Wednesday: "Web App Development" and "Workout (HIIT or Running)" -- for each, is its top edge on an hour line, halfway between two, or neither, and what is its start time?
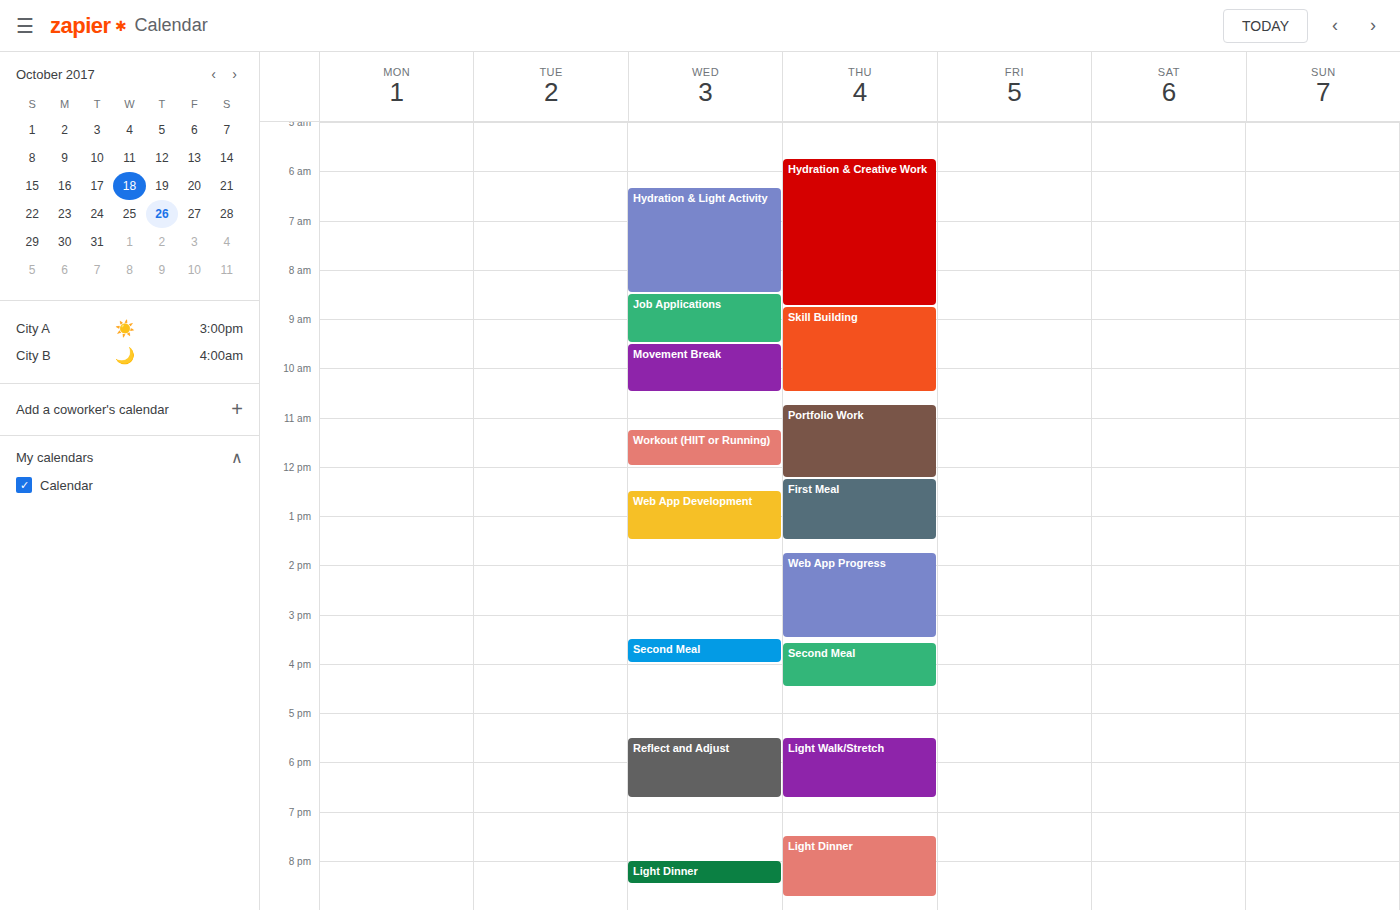
"Web App Development": 12:30, halfway between the 12:00 and 13:00 lines. "Workout (HIIT or Running)": 11:15, neither: a quarter of the way from the 11:00 line to the 12:00 line.